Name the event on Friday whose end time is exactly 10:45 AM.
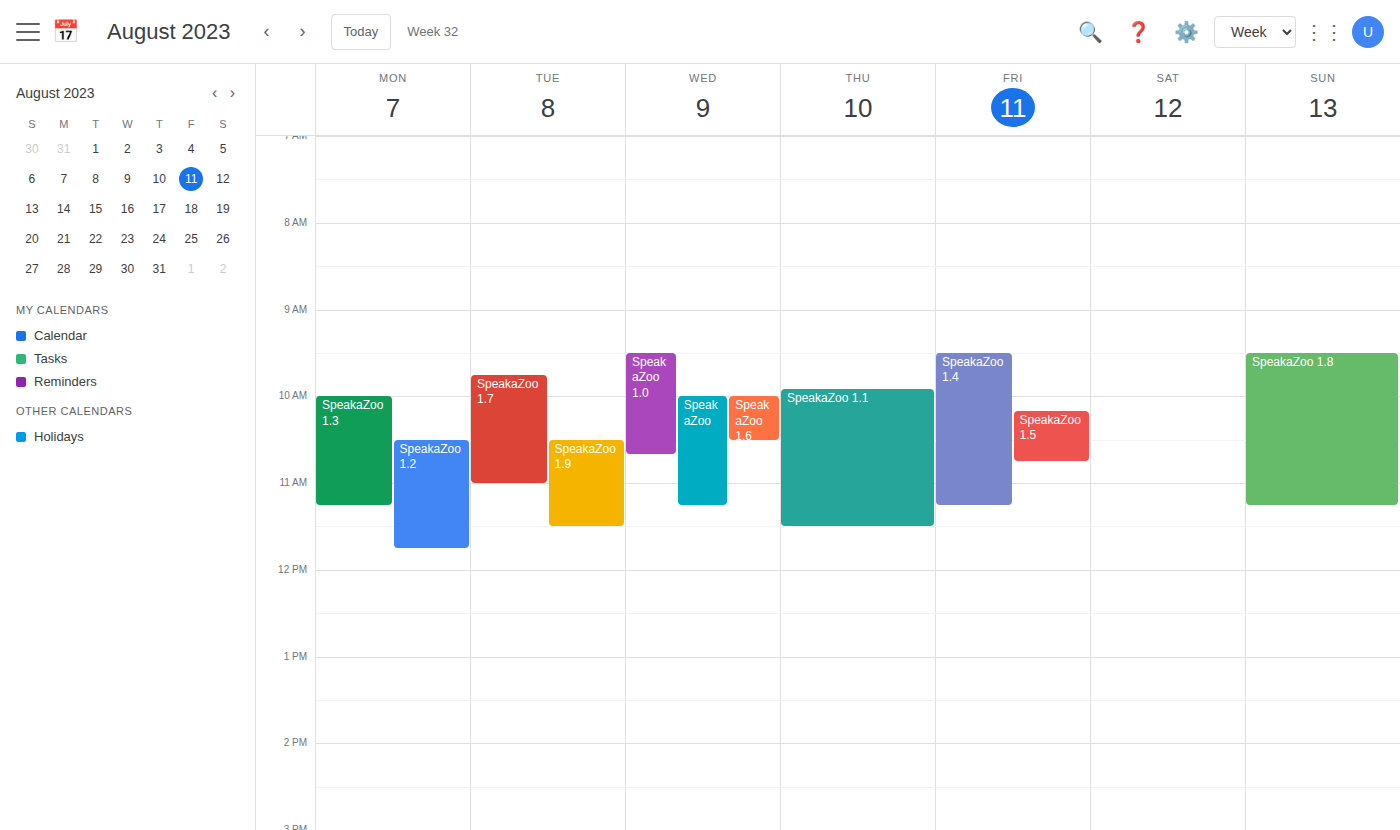
"SpeakaZoo 1.5"